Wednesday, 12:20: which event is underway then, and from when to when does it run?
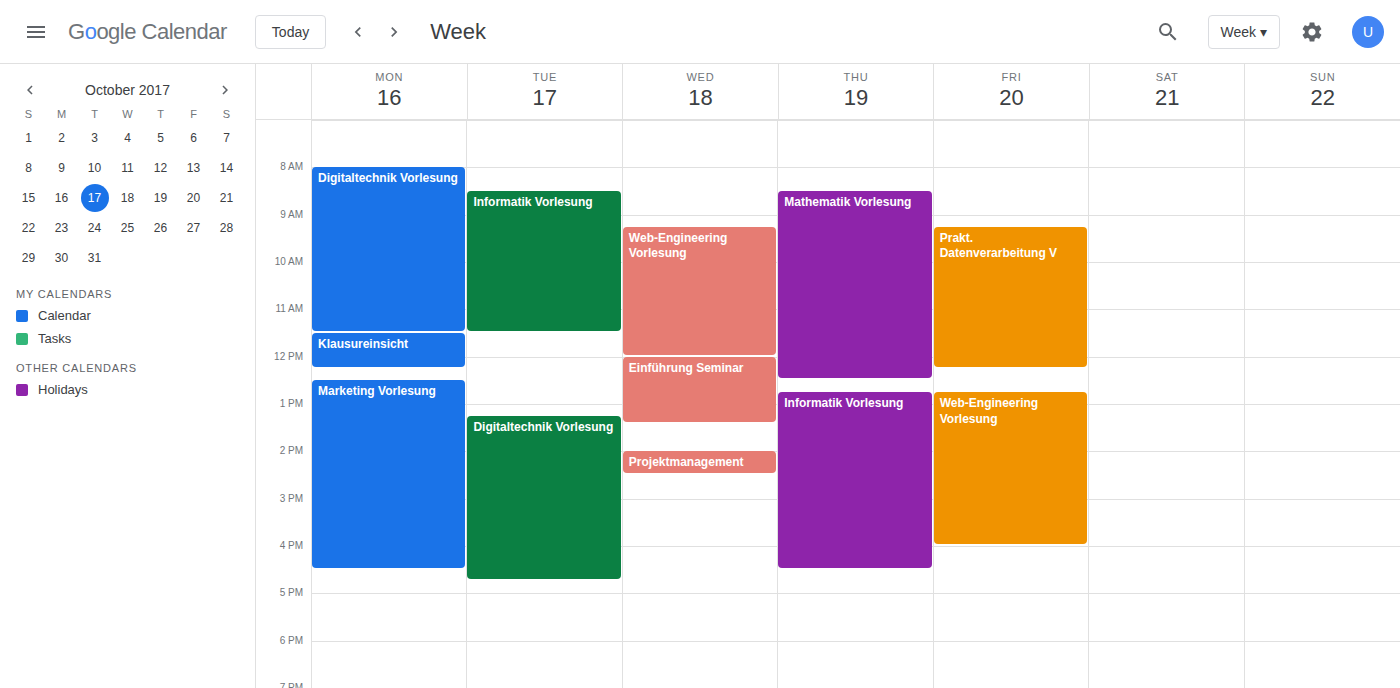
"Einführung Seminar", 12:00 to 13:25